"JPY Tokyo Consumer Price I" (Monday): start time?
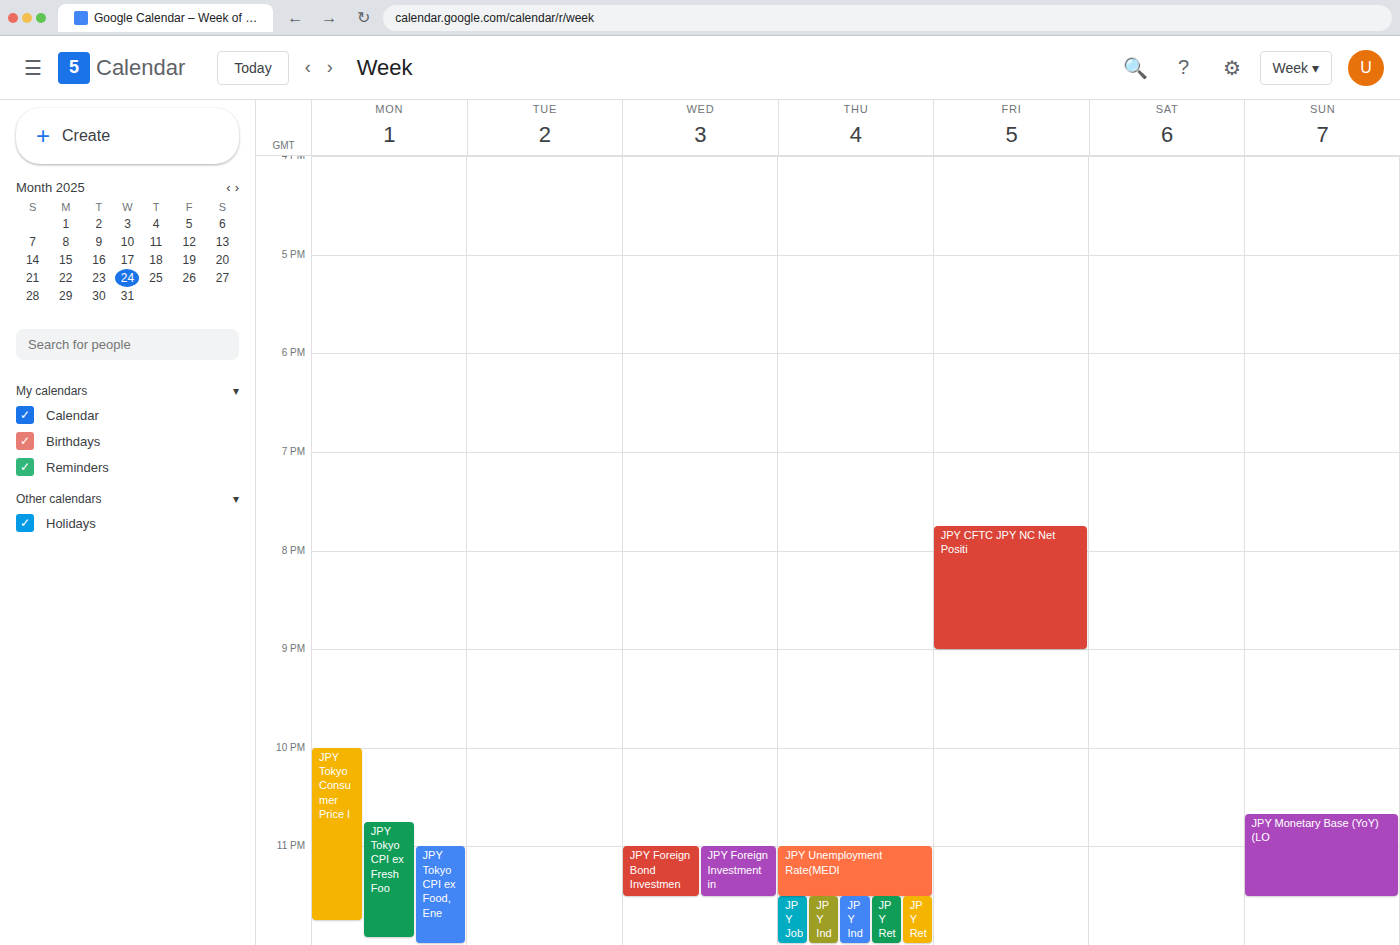
10:00 PM